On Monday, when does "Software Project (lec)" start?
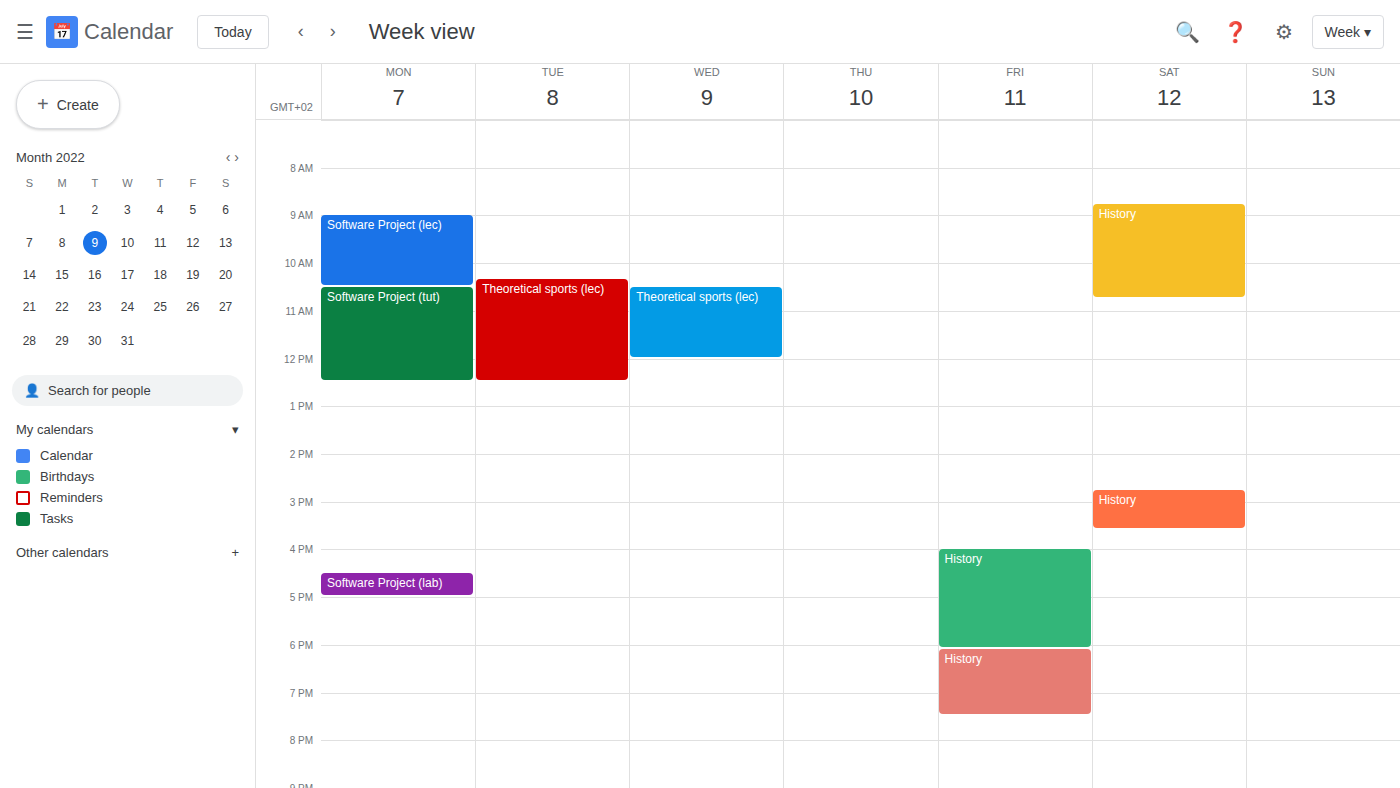
9:00 AM